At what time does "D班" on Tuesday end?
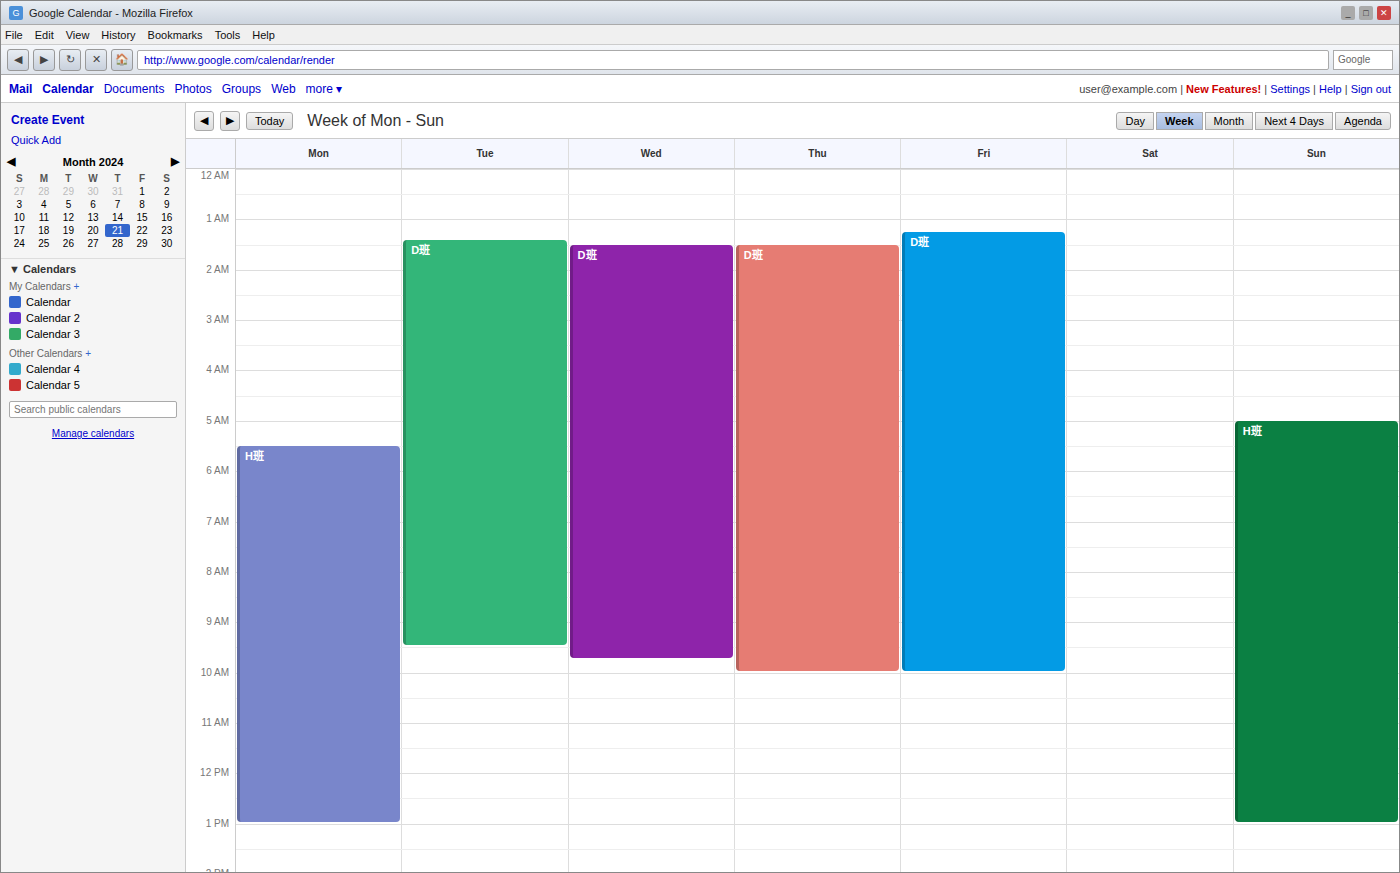
9:30 AM